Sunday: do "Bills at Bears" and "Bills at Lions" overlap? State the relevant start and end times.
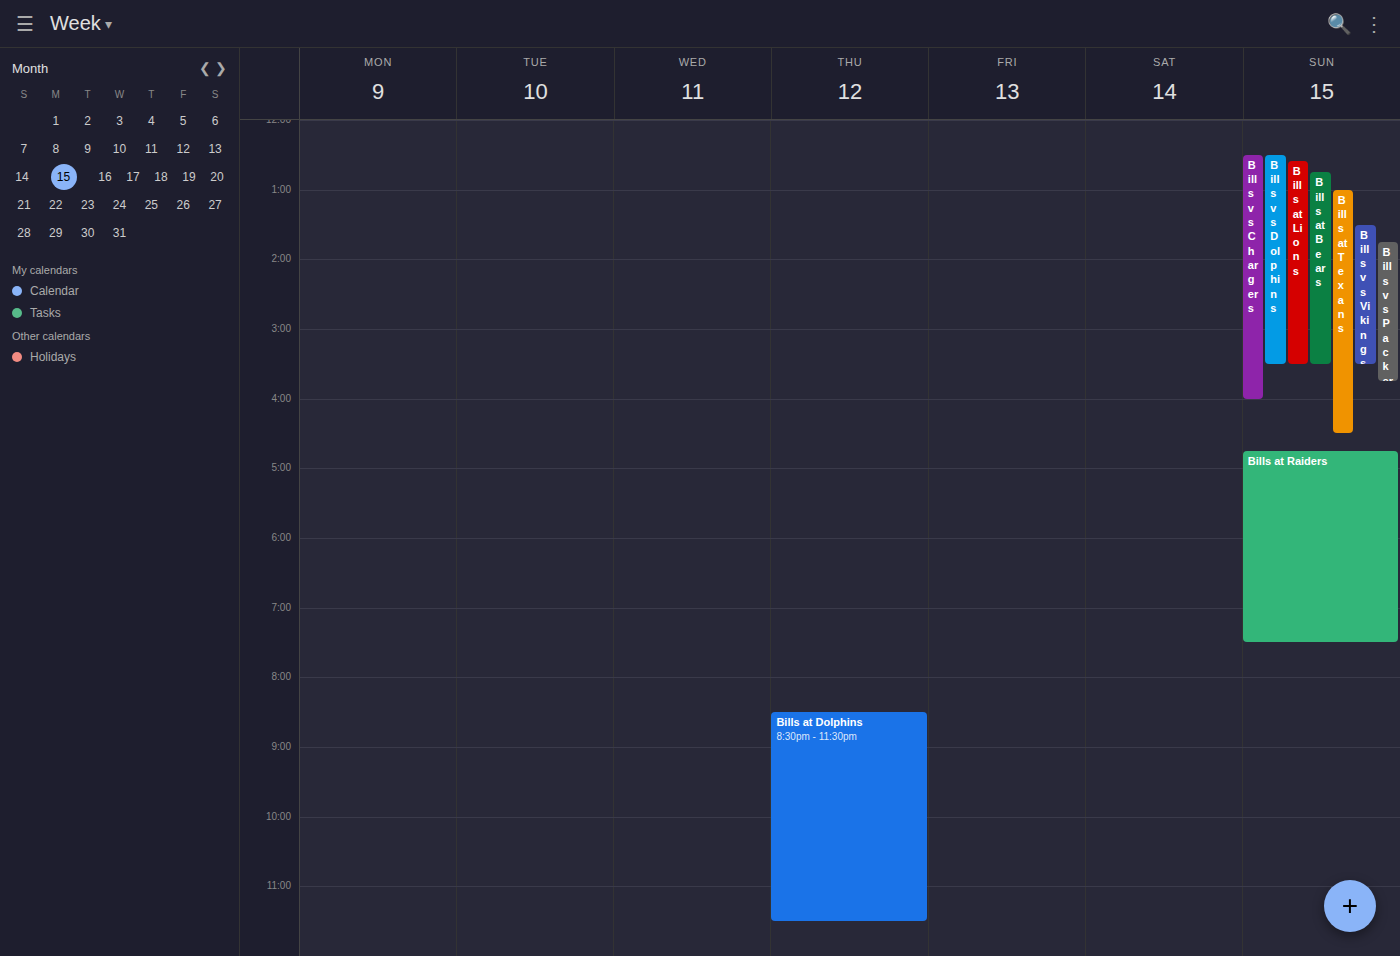
"Bills at Bears" runs 12:45 PM to 3:30 PM, inside "Bills at Lions" -- they overlap.